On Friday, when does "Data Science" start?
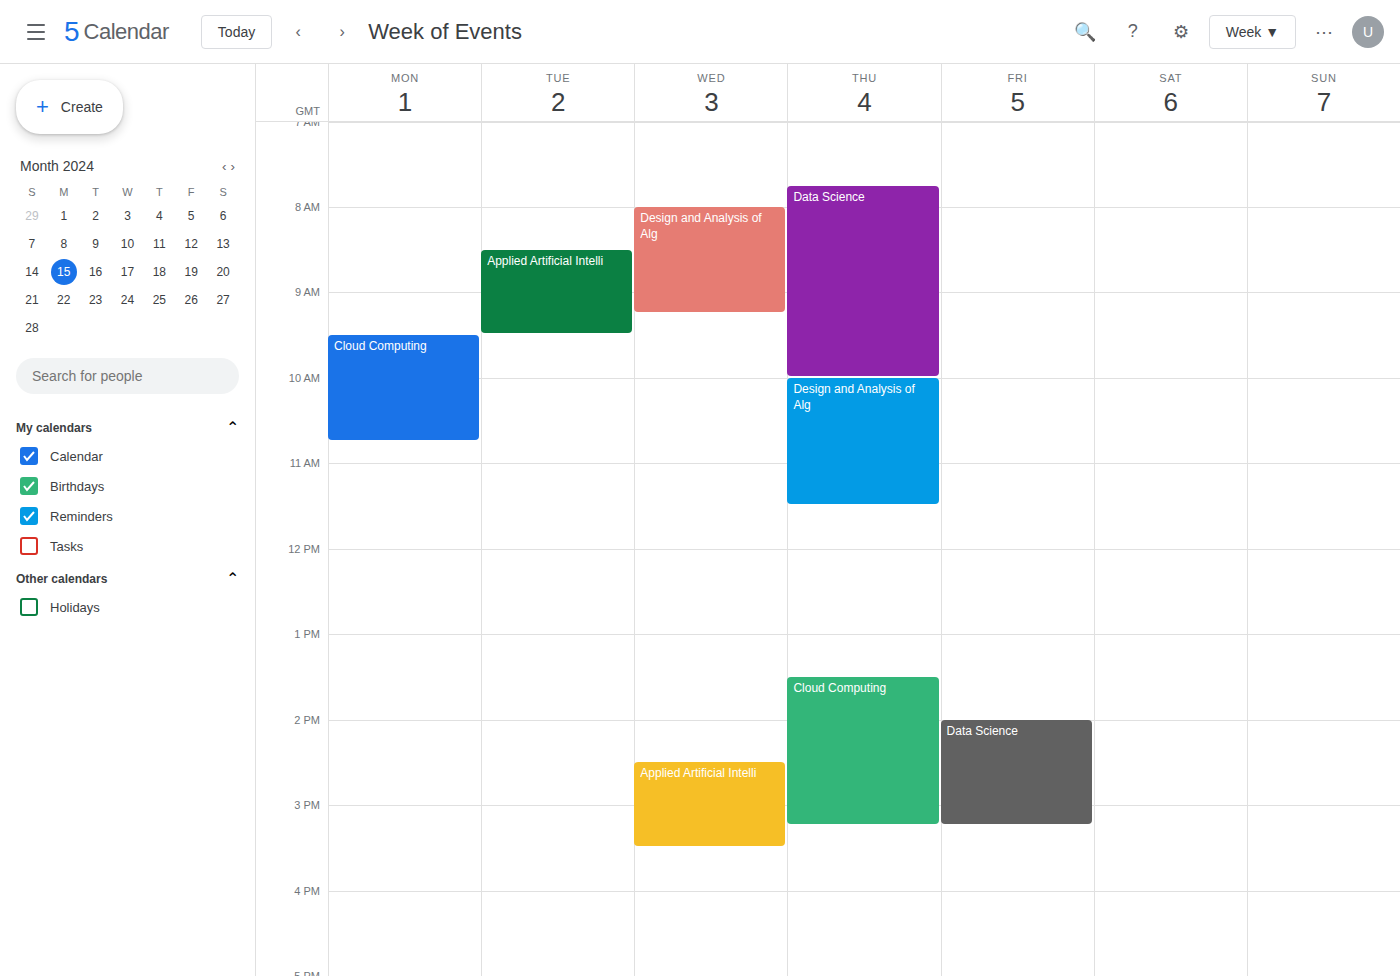
14:00